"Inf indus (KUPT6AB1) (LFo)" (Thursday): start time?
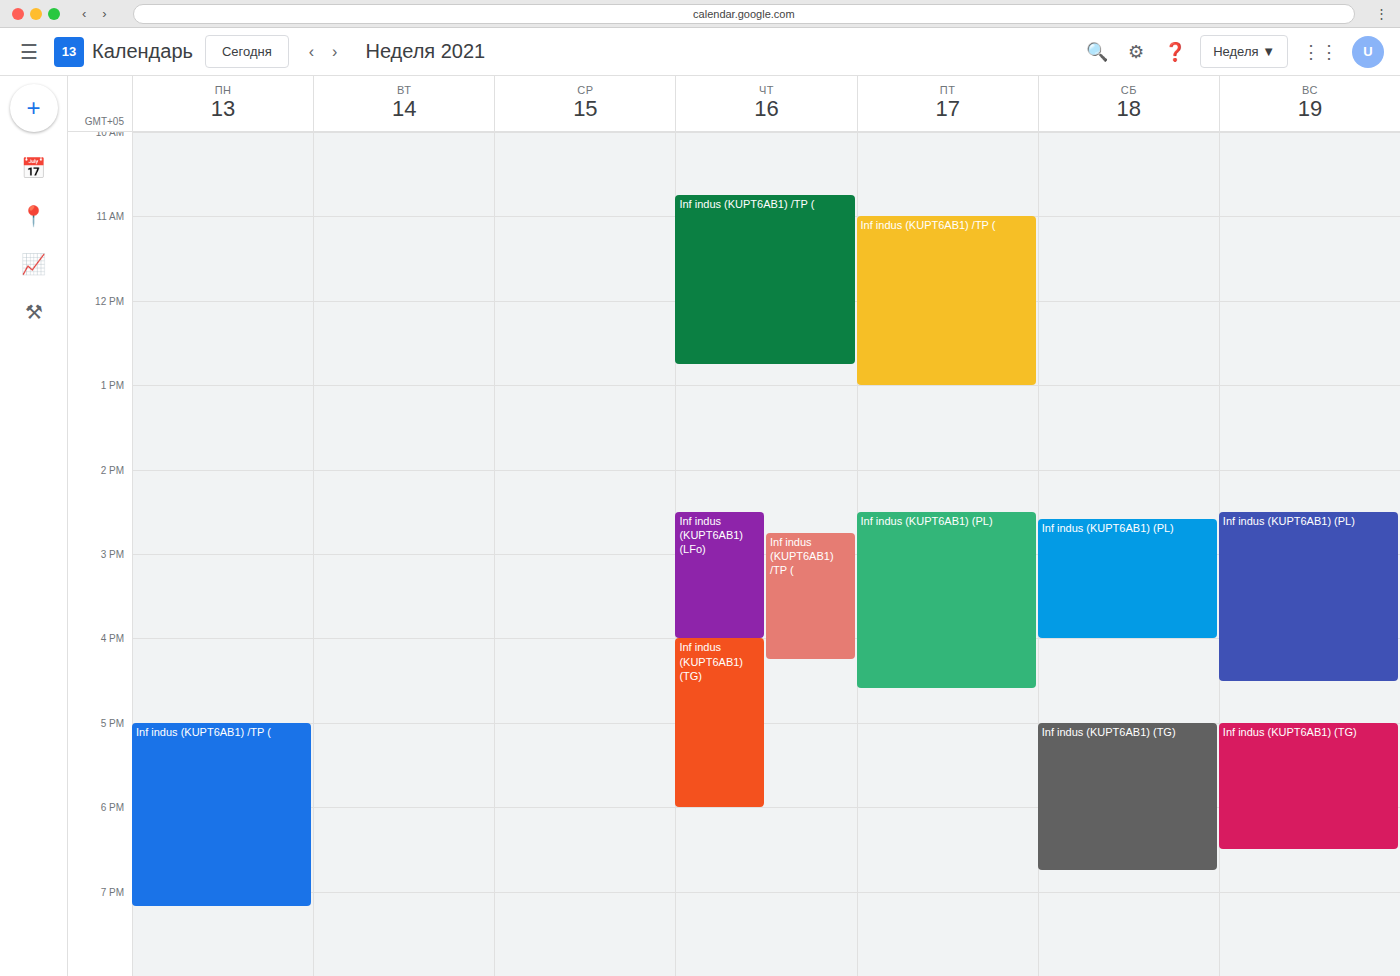
2:30 PM